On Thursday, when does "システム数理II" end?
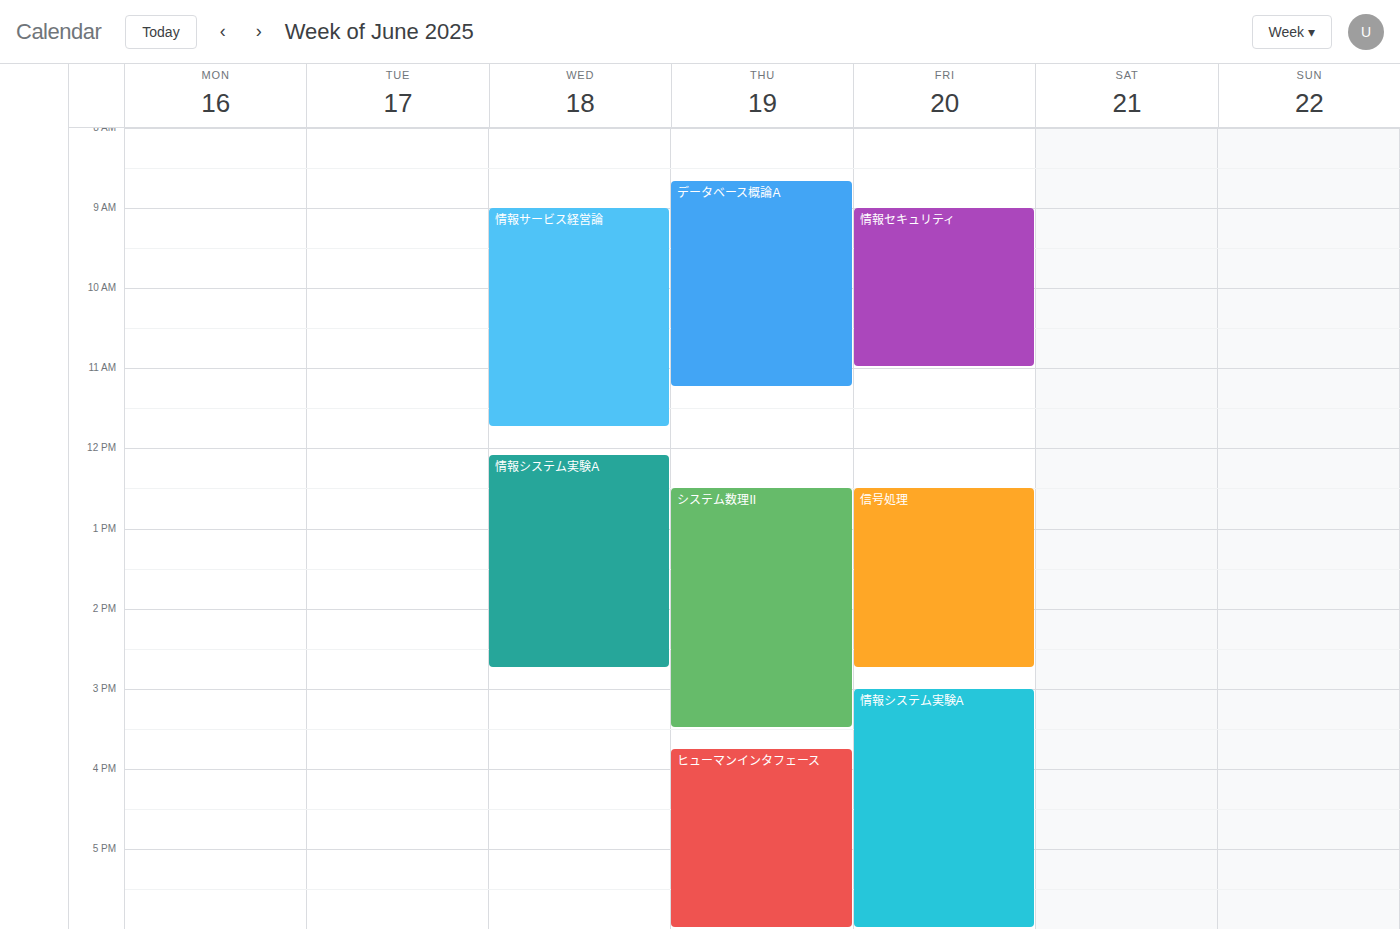
3:30 PM